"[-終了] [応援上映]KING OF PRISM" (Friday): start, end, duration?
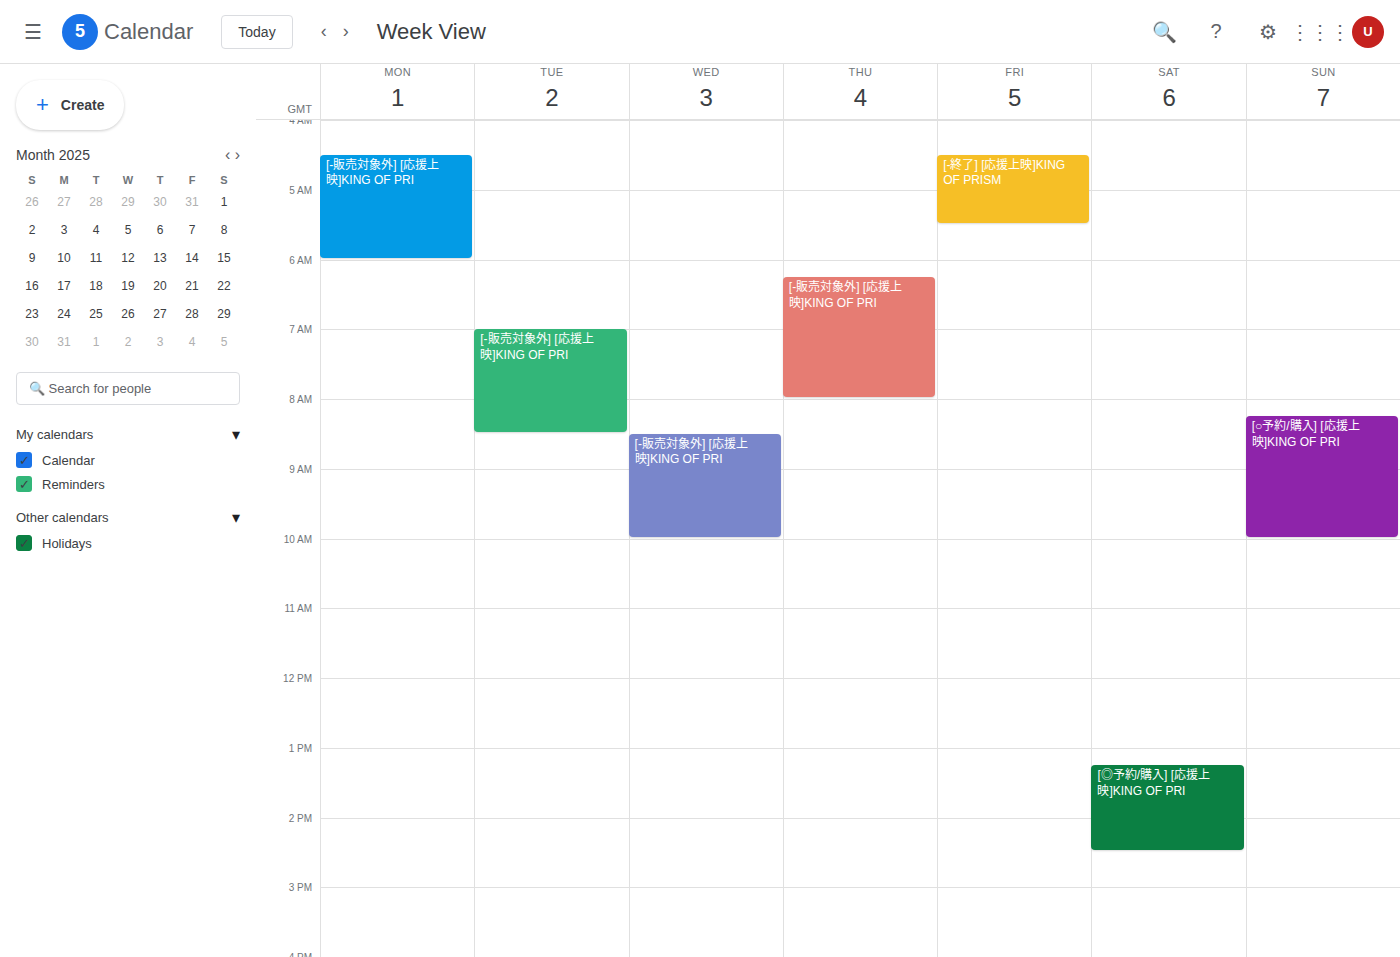
4:30 AM to 5:30 AM, 1 hour